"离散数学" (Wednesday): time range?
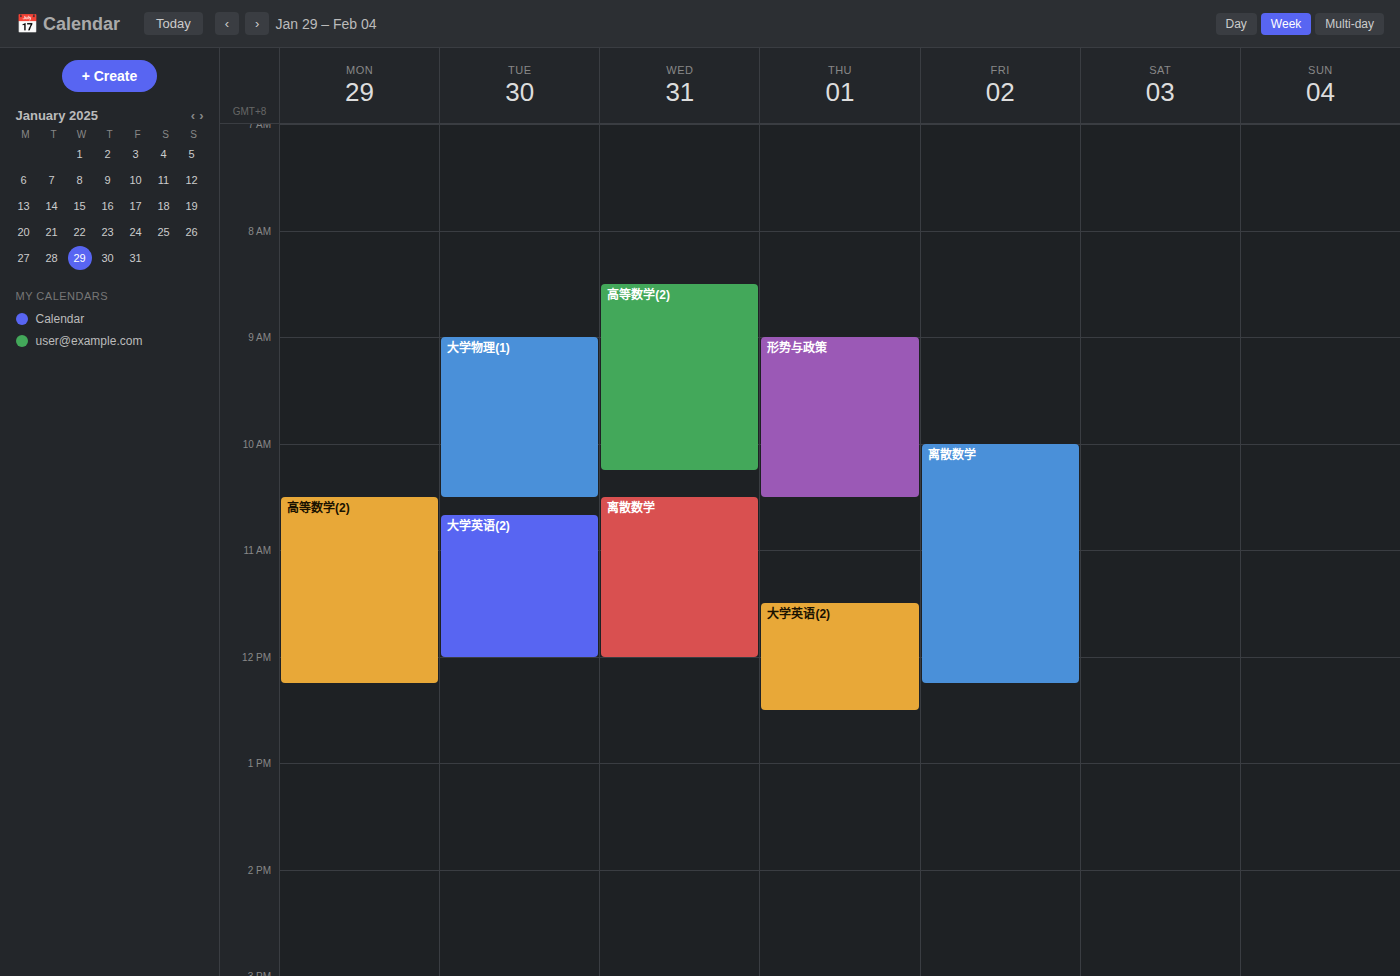
10:30 AM to 12:00 PM